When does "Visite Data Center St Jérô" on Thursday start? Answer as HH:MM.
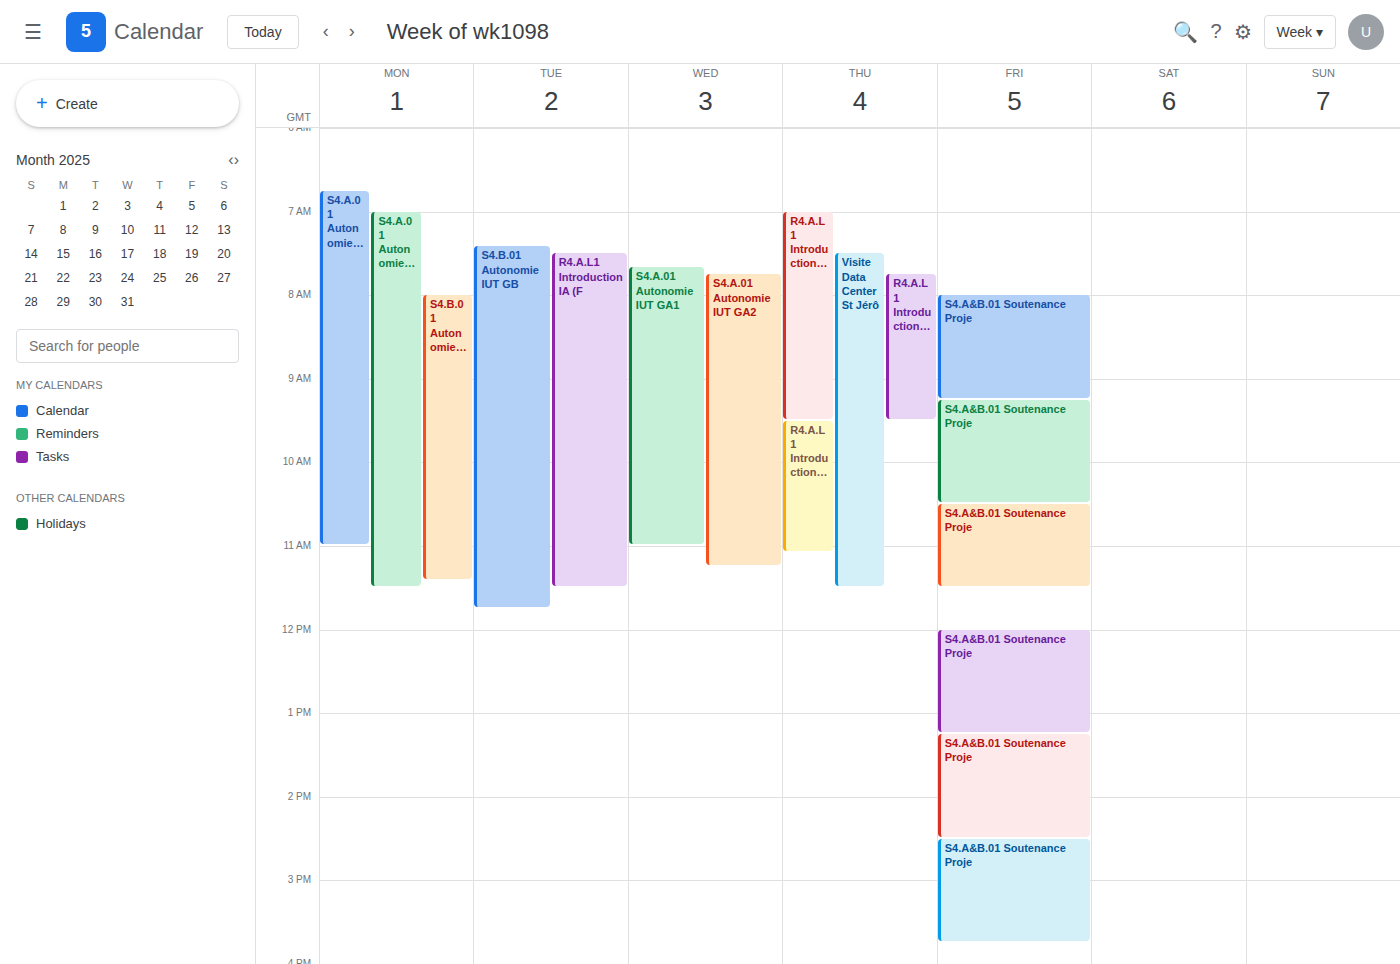
07:30